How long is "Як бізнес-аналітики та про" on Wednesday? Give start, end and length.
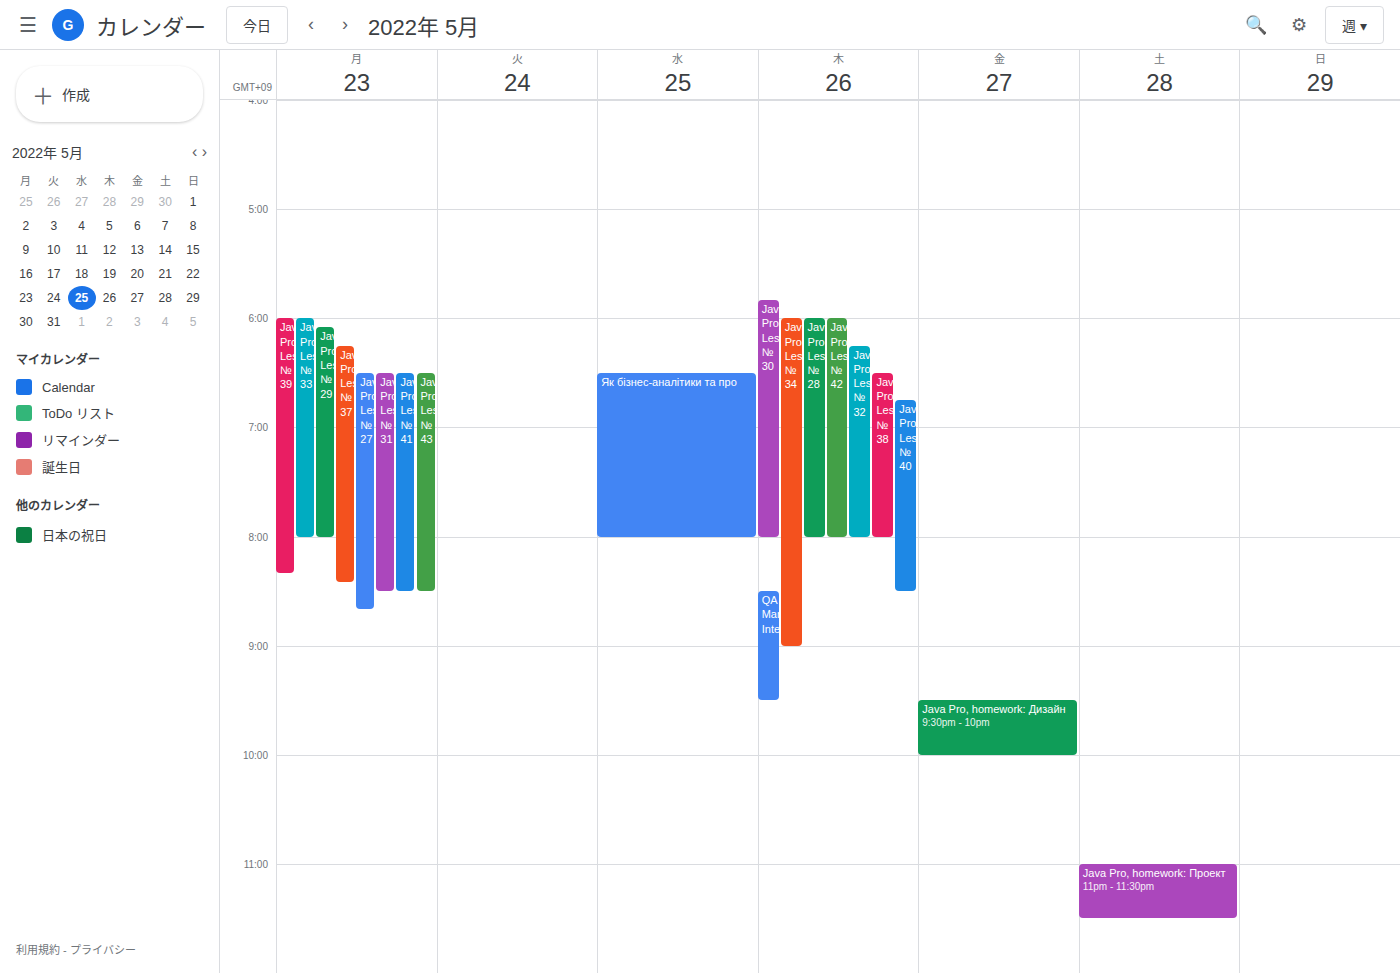
6:30 PM to 8:00 PM, 1 hour 30 minutes